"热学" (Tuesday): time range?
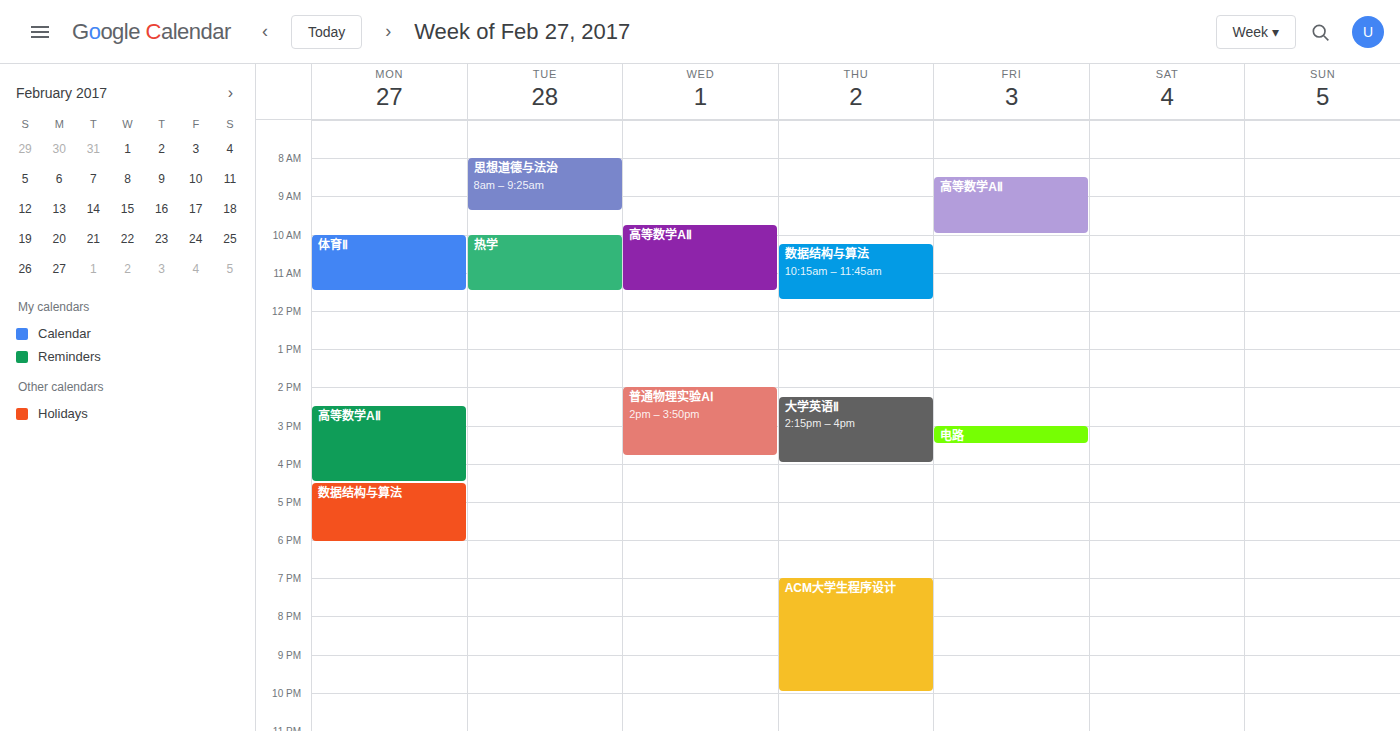
10:00 AM to 11:30 AM